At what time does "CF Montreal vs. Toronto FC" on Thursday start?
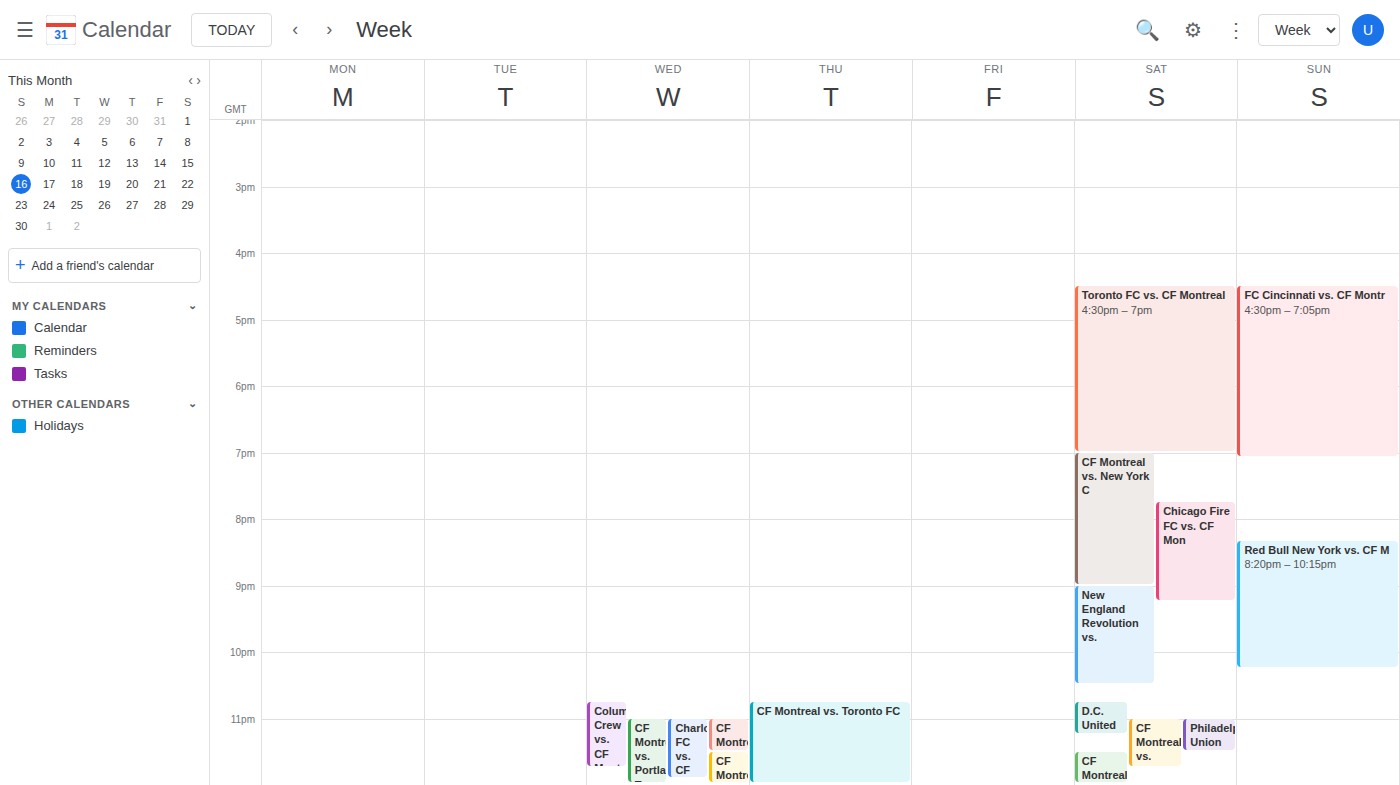
10:45 PM